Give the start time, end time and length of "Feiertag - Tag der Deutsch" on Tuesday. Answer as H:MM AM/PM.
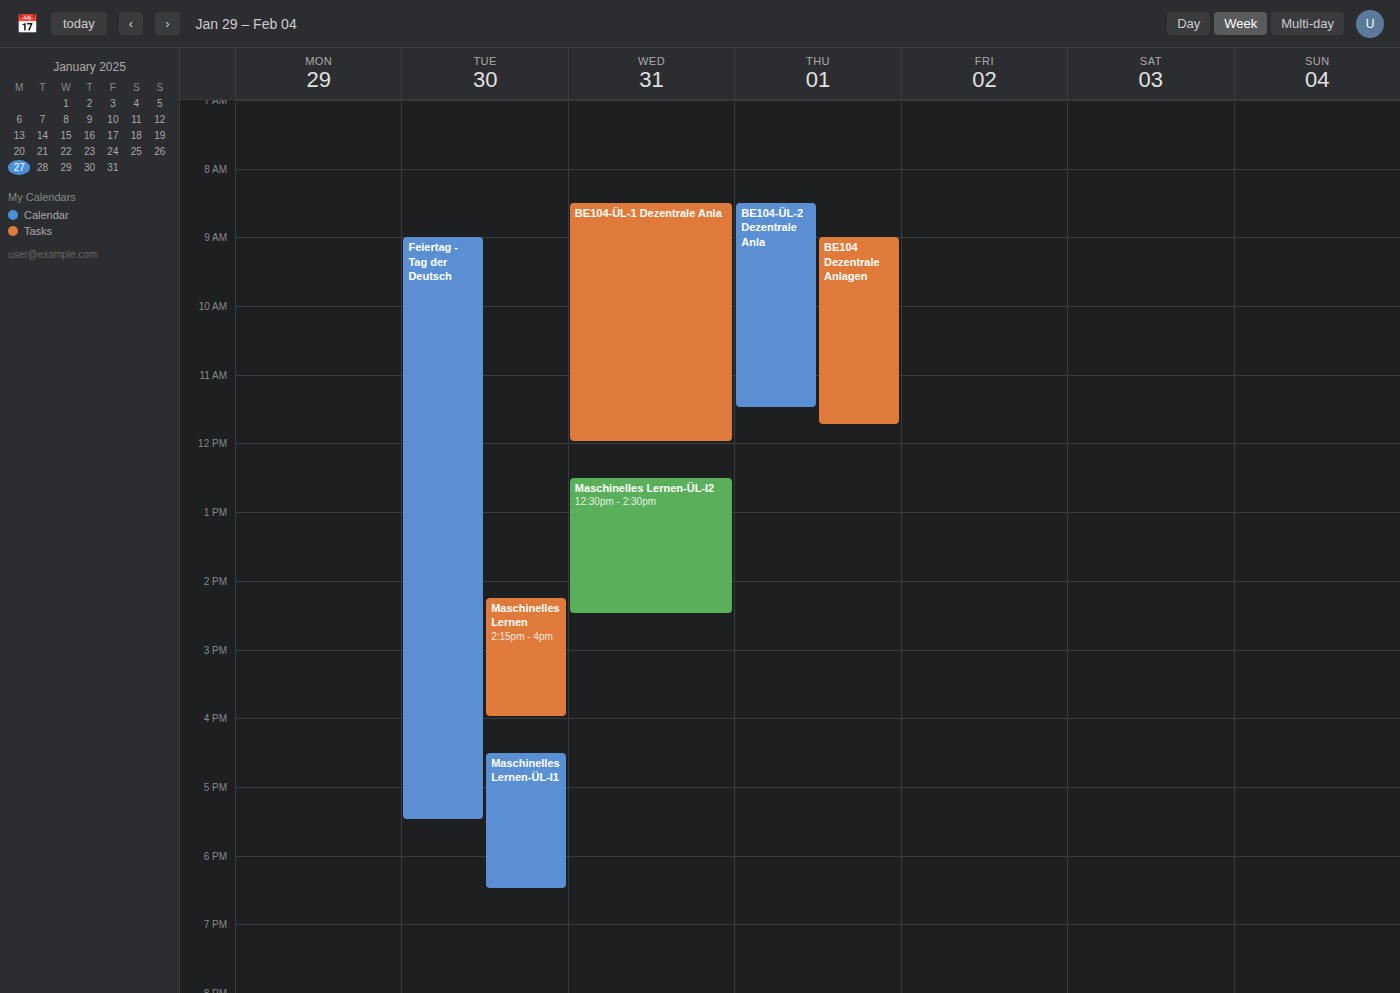
9:00 AM to 5:30 PM, 8 hours 30 minutes